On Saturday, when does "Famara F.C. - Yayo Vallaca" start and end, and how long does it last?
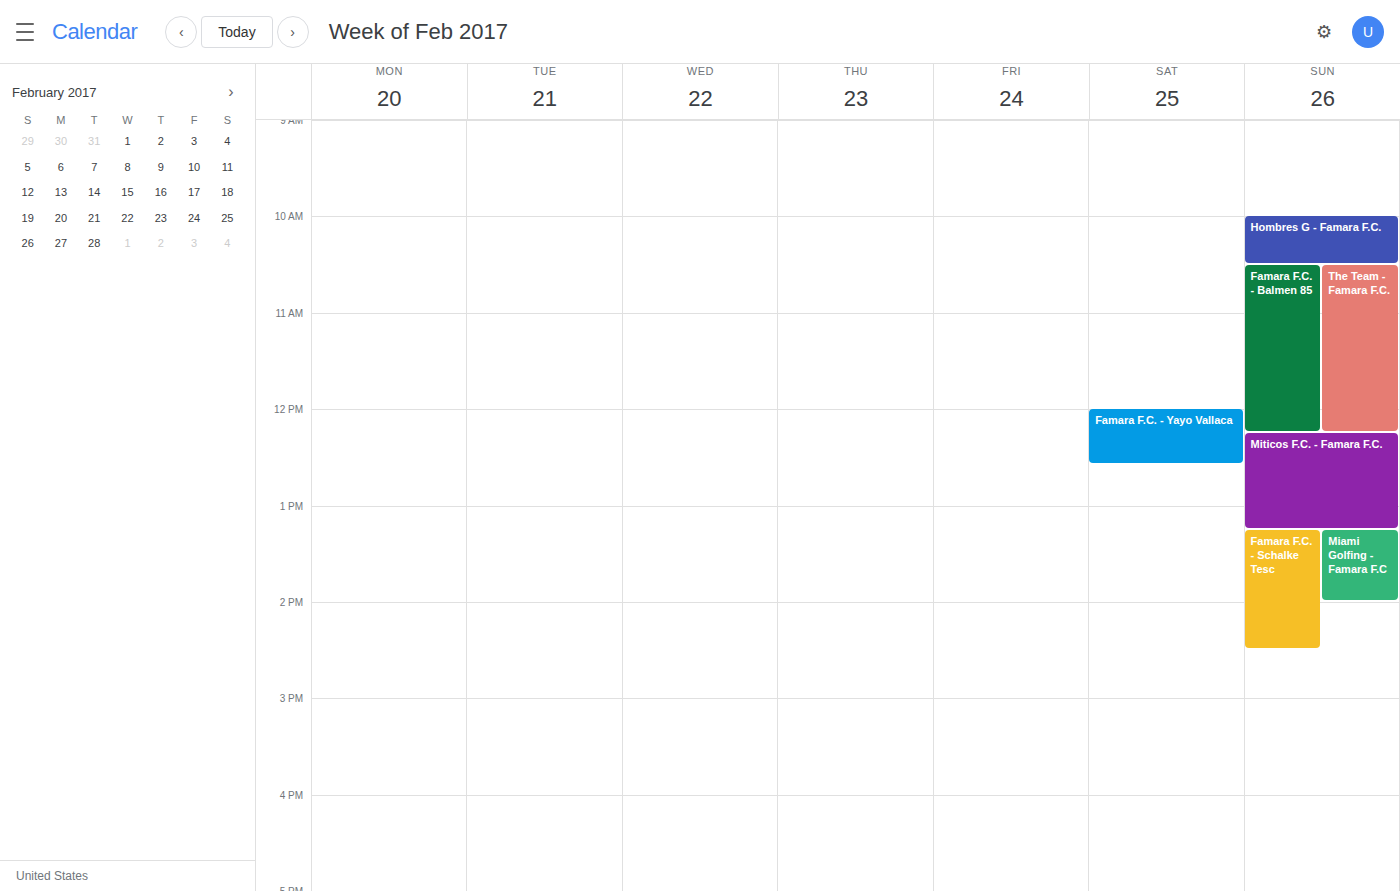
12:00 PM to 12:35 PM, 35 minutes